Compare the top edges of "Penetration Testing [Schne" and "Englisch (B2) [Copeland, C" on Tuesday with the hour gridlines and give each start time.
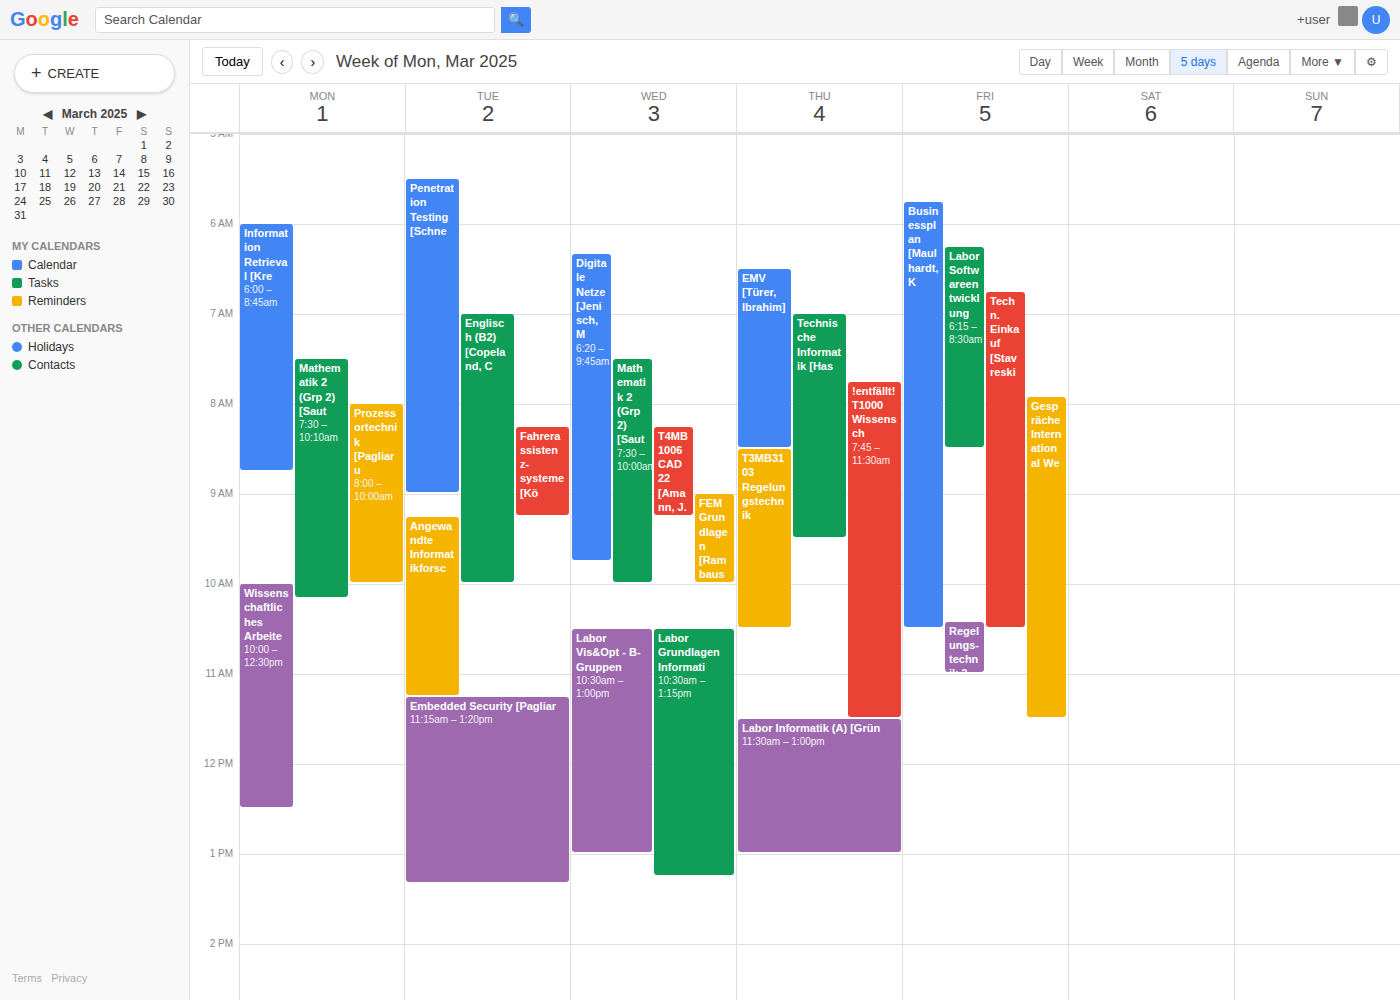
"Penetration Testing [Schne": 5:30 AM, halfway between the 5 AM and 6 AM lines. "Englisch (B2) [Copeland, C": 7:00 AM, exactly on the 7 AM line.